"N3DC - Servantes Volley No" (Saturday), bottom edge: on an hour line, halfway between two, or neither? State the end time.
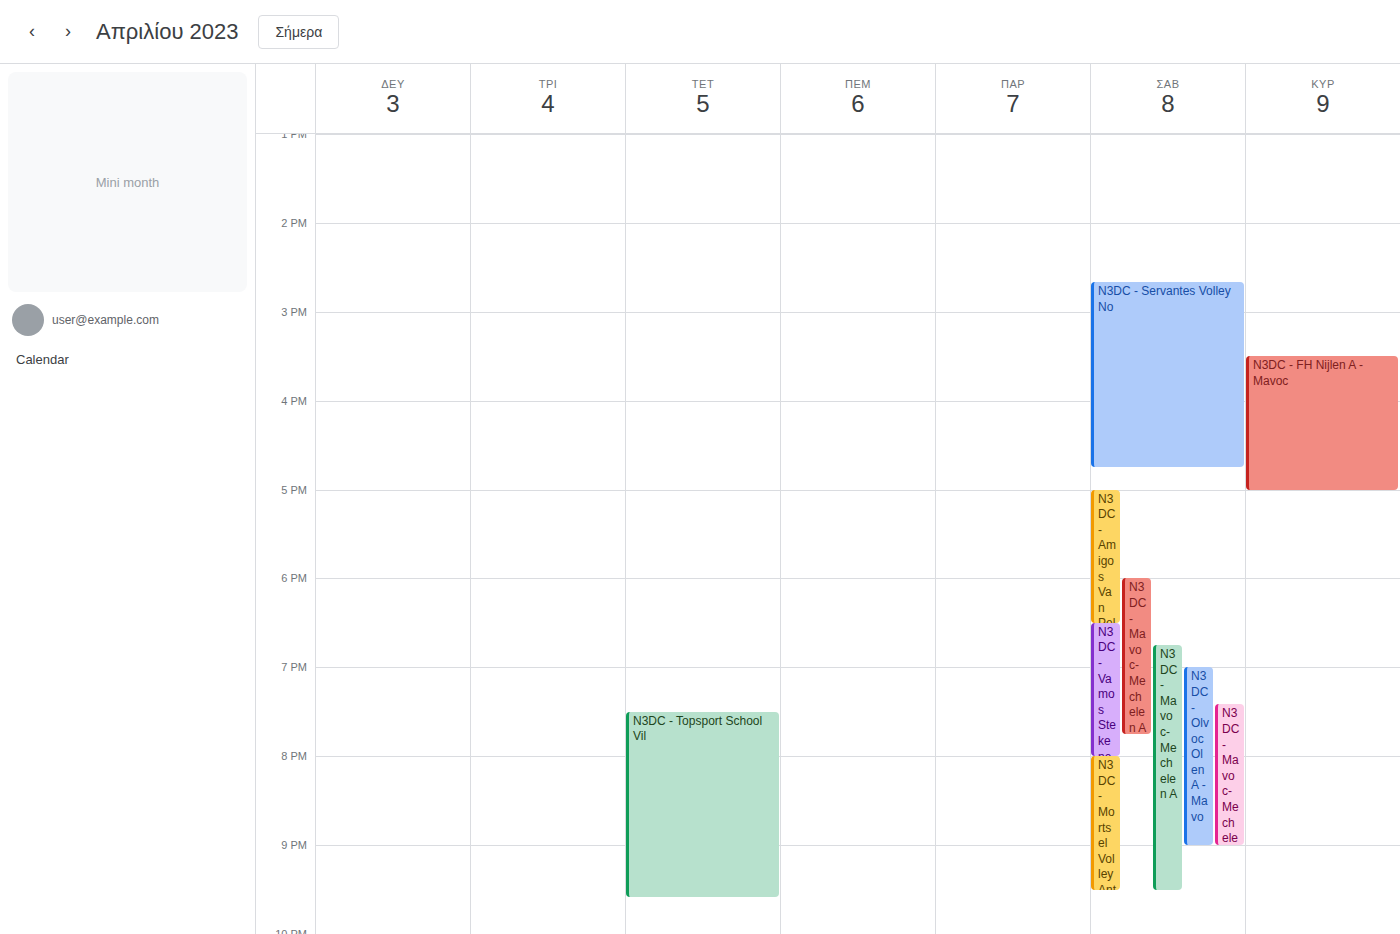
4:45 PM -- neither: three quarters of the way from the 4 PM line to the 5 PM line.